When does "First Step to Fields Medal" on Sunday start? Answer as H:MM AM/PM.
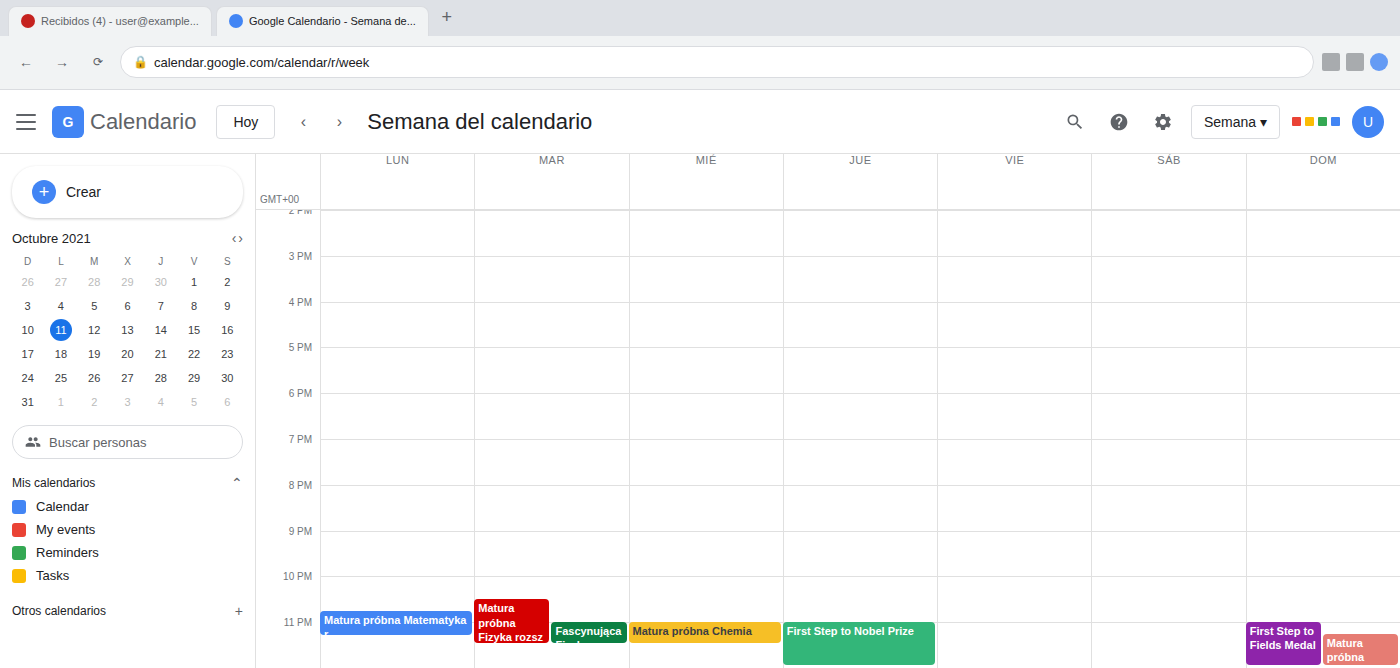
11:00 PM